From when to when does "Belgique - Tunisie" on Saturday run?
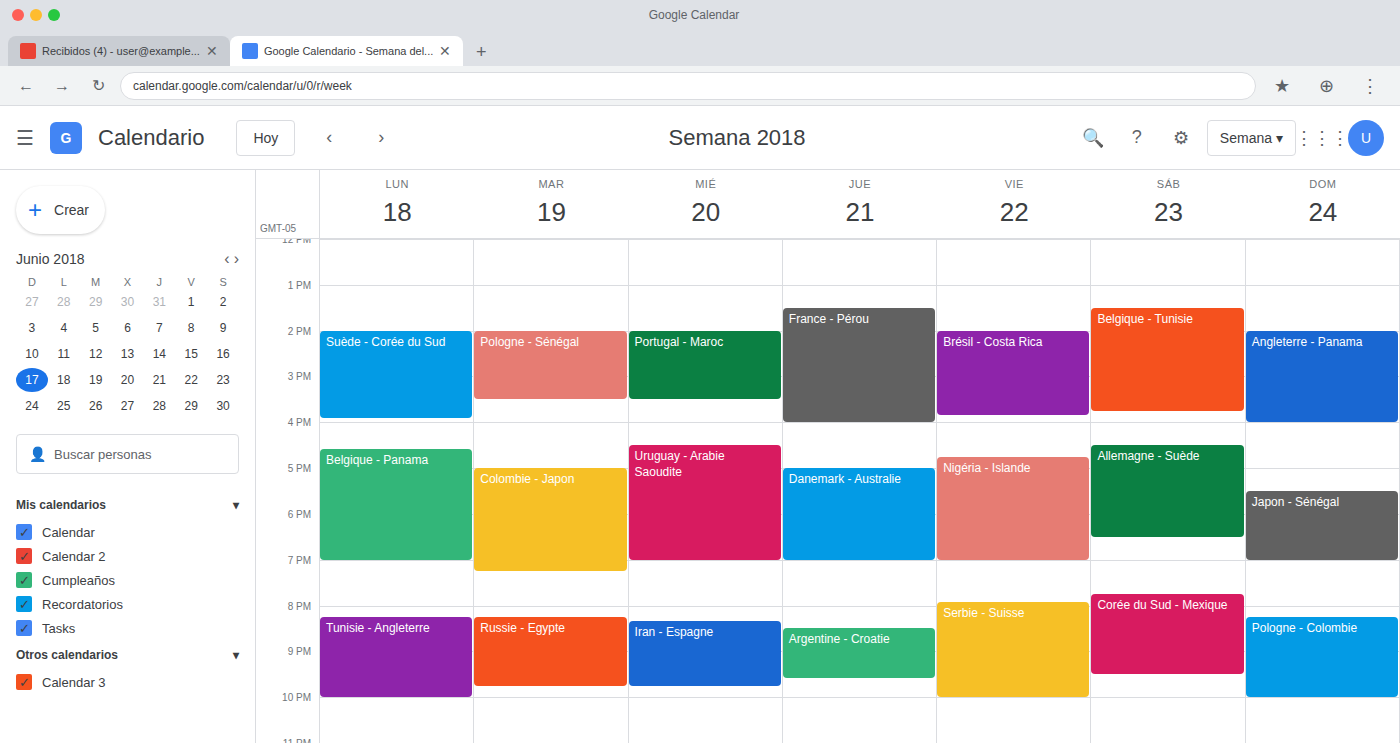
1:30 PM to 3:45 PM